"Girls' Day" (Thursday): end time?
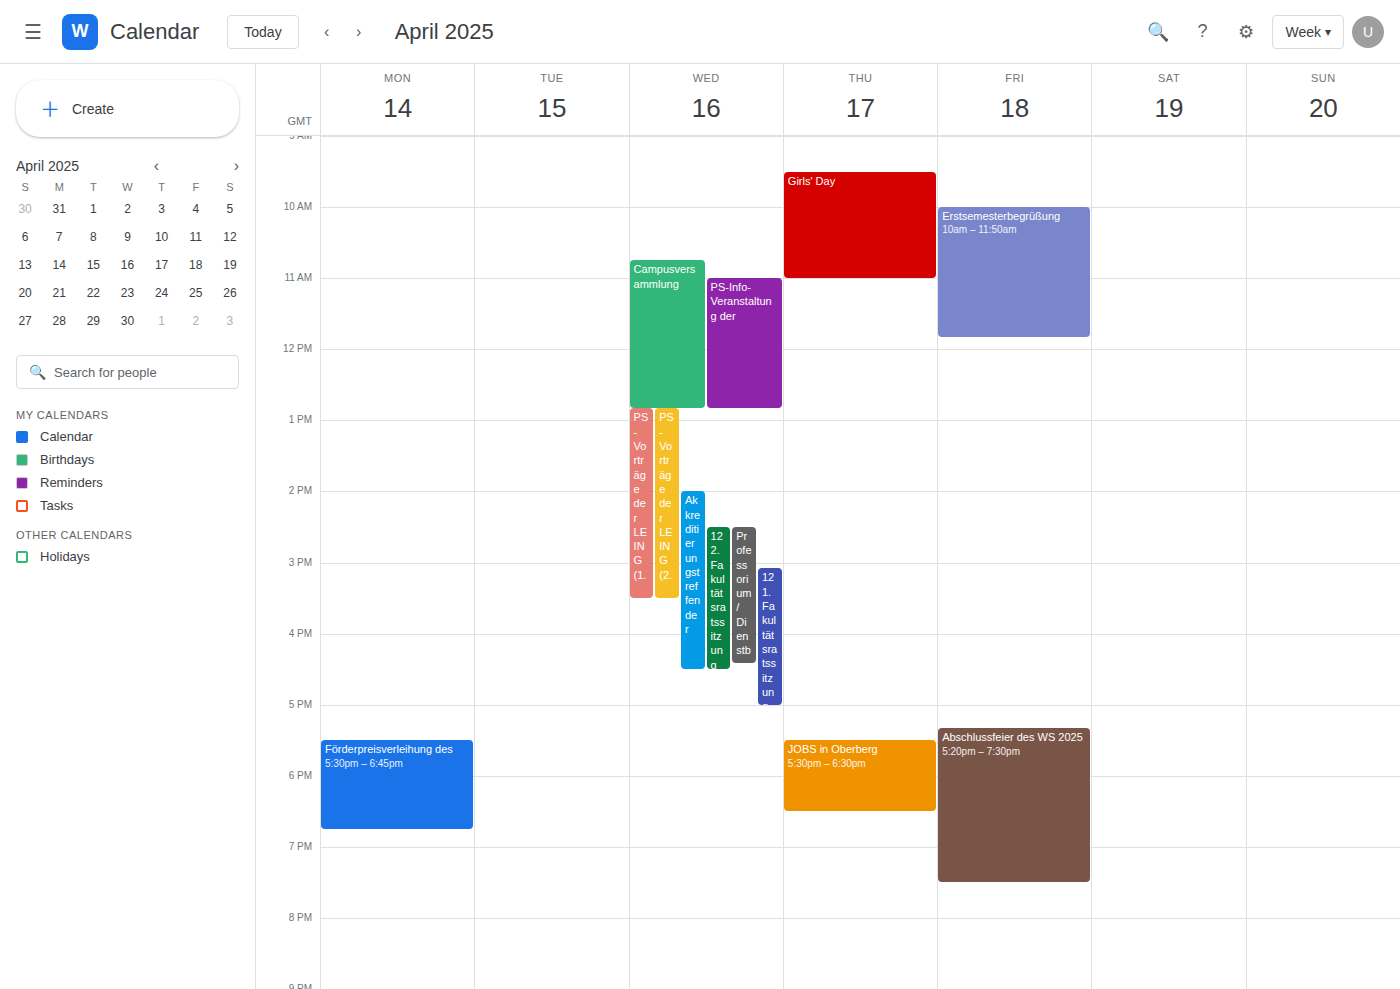
11:00 AM